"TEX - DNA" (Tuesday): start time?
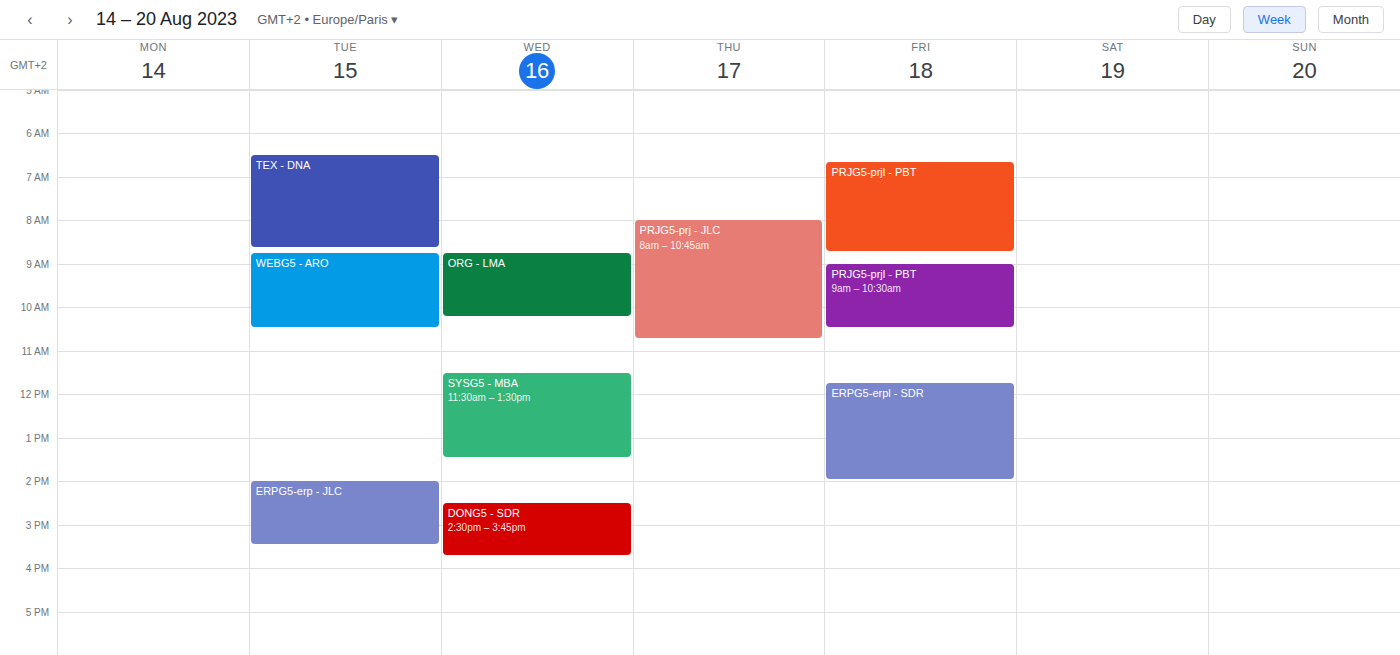
6:30 AM